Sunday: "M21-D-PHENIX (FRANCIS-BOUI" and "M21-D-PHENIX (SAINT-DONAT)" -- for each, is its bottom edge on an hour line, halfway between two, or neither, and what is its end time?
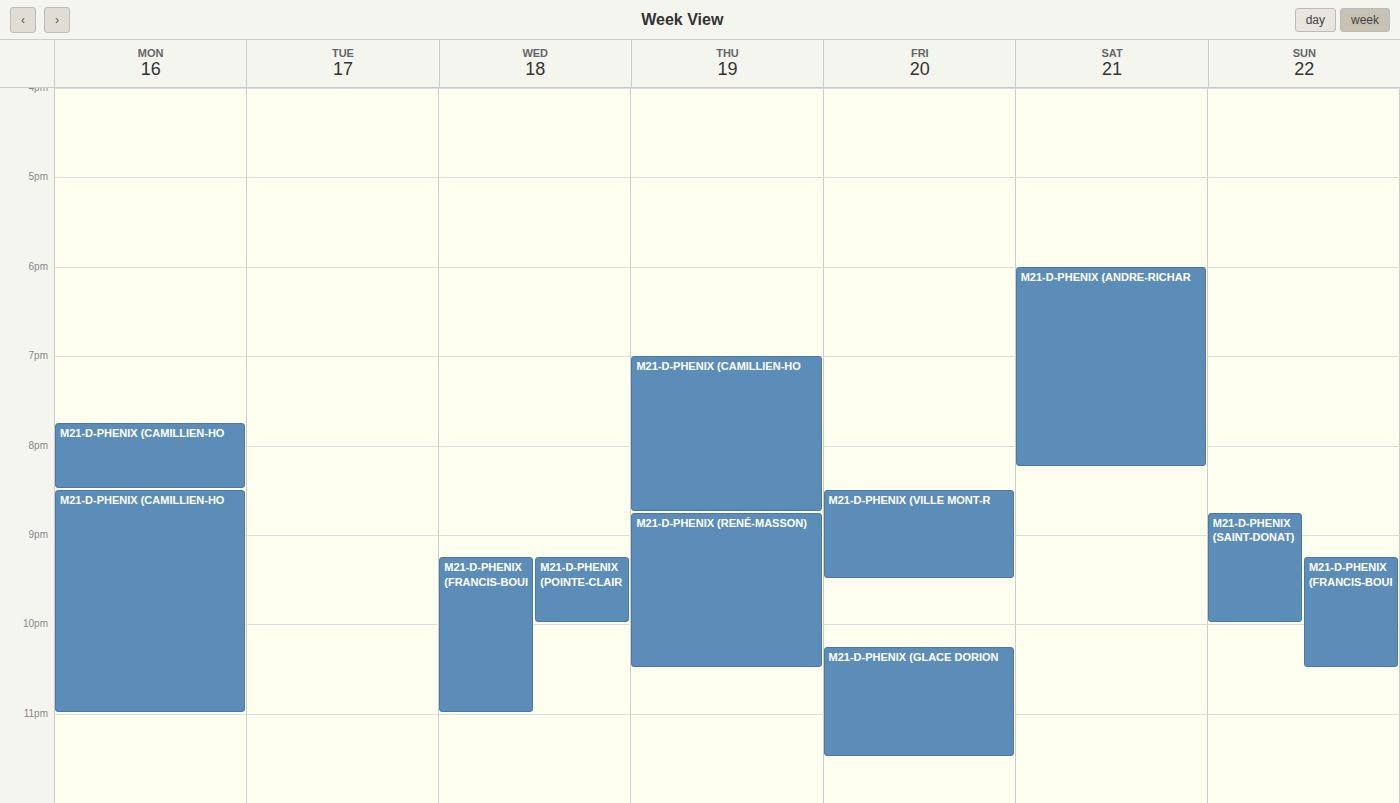
"M21-D-PHENIX (FRANCIS-BOUI": 22:30, halfway between the 22:00 and 23:00 lines. "M21-D-PHENIX (SAINT-DONAT)": 22:00, exactly on the 22:00 line.